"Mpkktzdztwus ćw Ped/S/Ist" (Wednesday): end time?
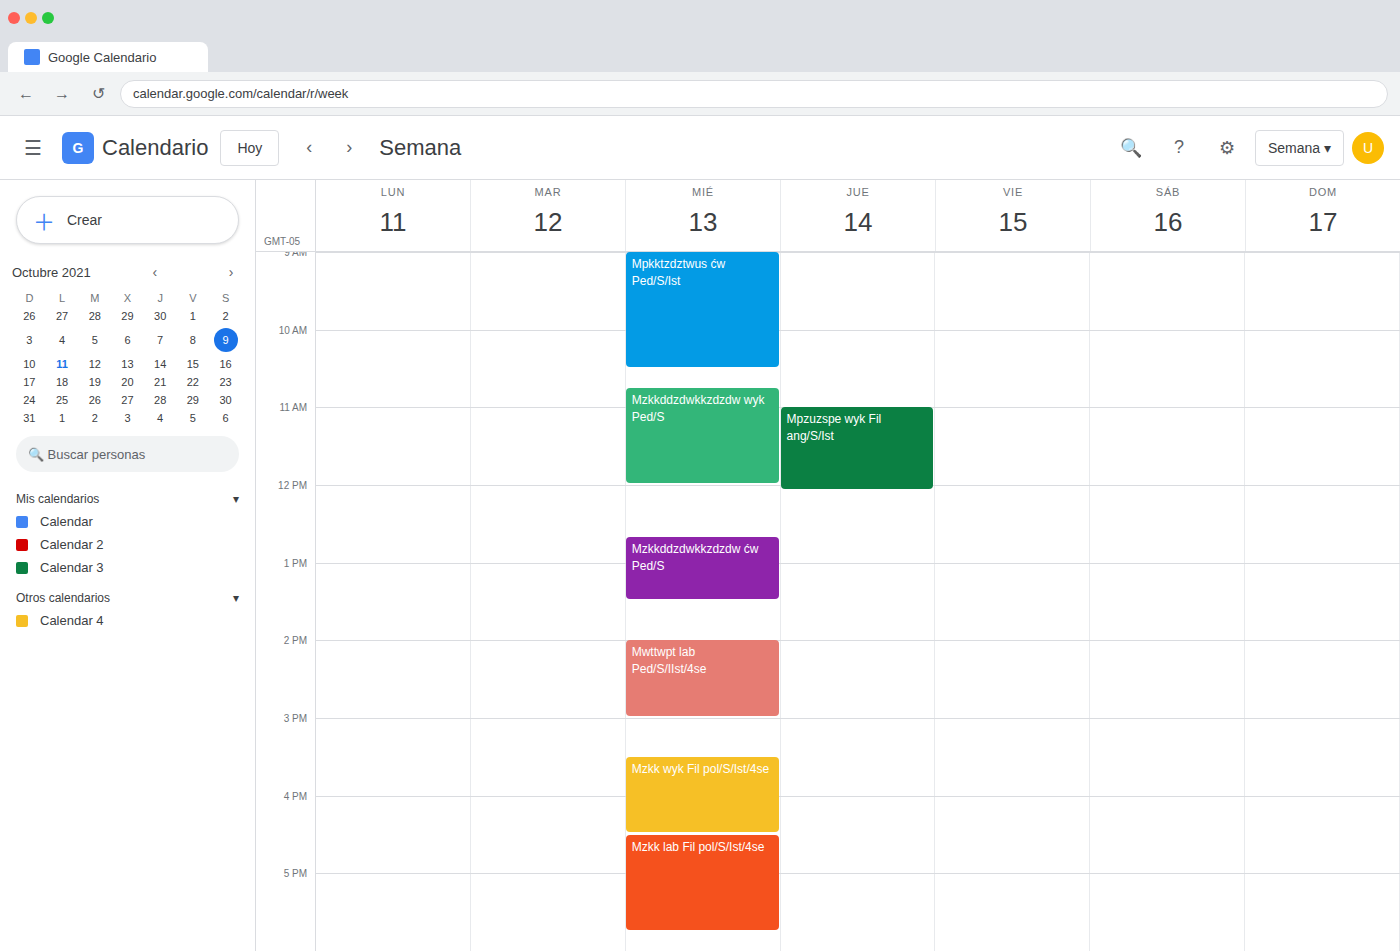
10:30 AM